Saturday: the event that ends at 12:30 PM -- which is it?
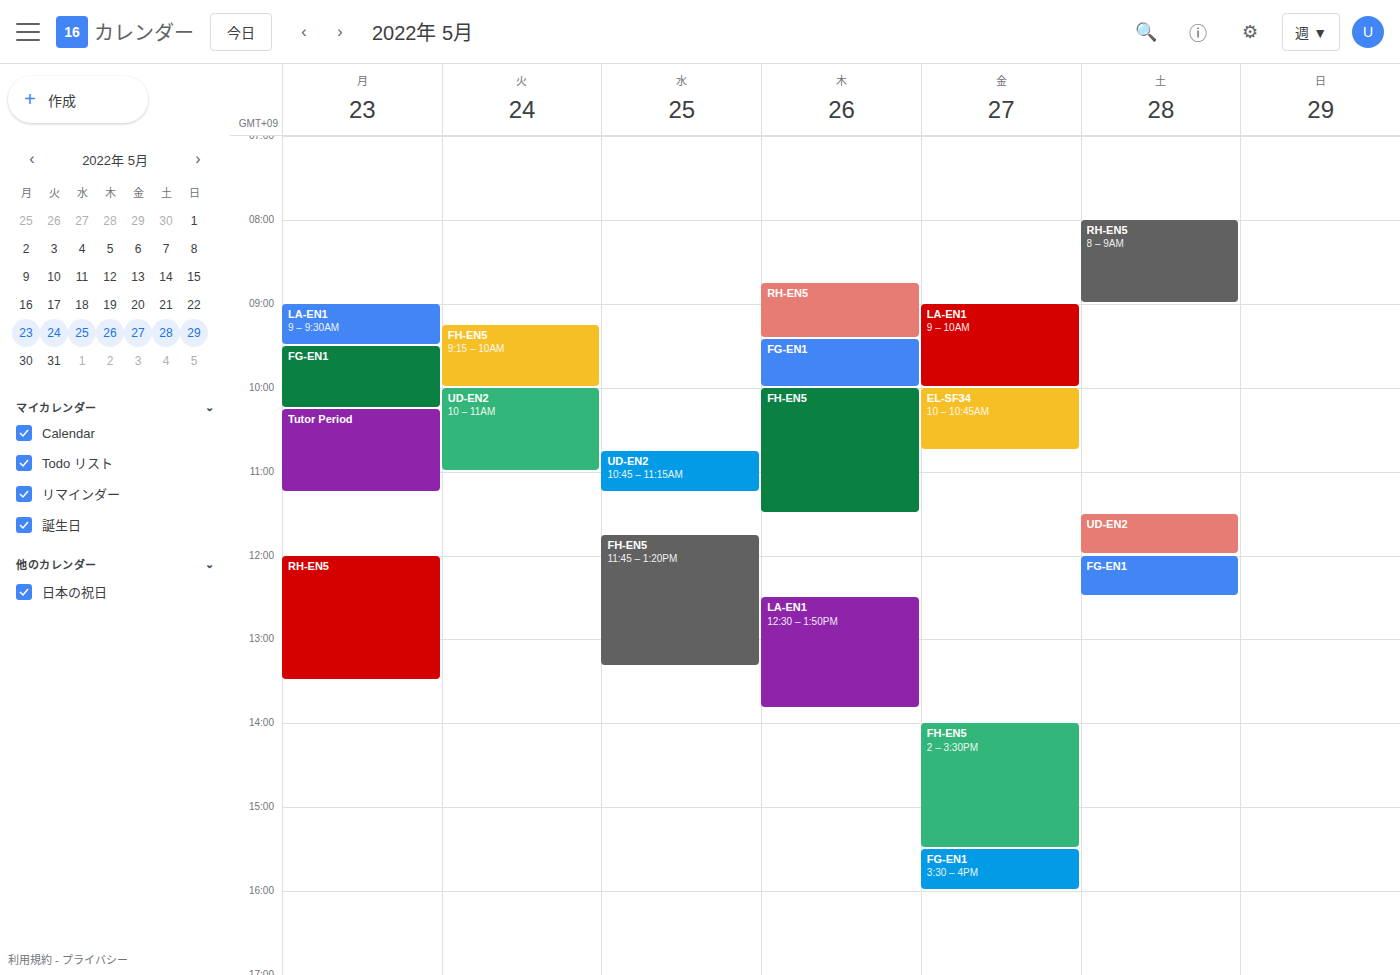
"FG-EN1"